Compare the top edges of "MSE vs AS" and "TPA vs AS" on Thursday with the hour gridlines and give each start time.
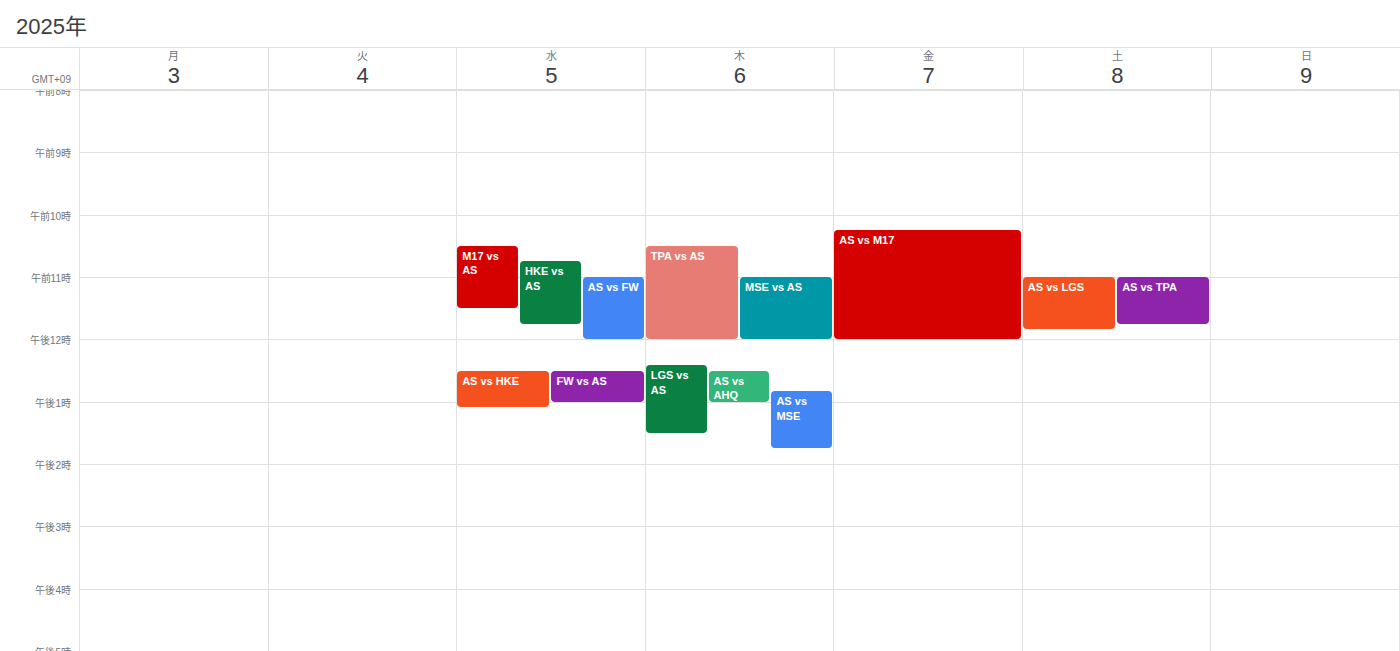
"MSE vs AS": 11:00 AM, exactly on the 11 AM line. "TPA vs AS": 10:30 AM, halfway between the 10 AM and 11 AM lines.